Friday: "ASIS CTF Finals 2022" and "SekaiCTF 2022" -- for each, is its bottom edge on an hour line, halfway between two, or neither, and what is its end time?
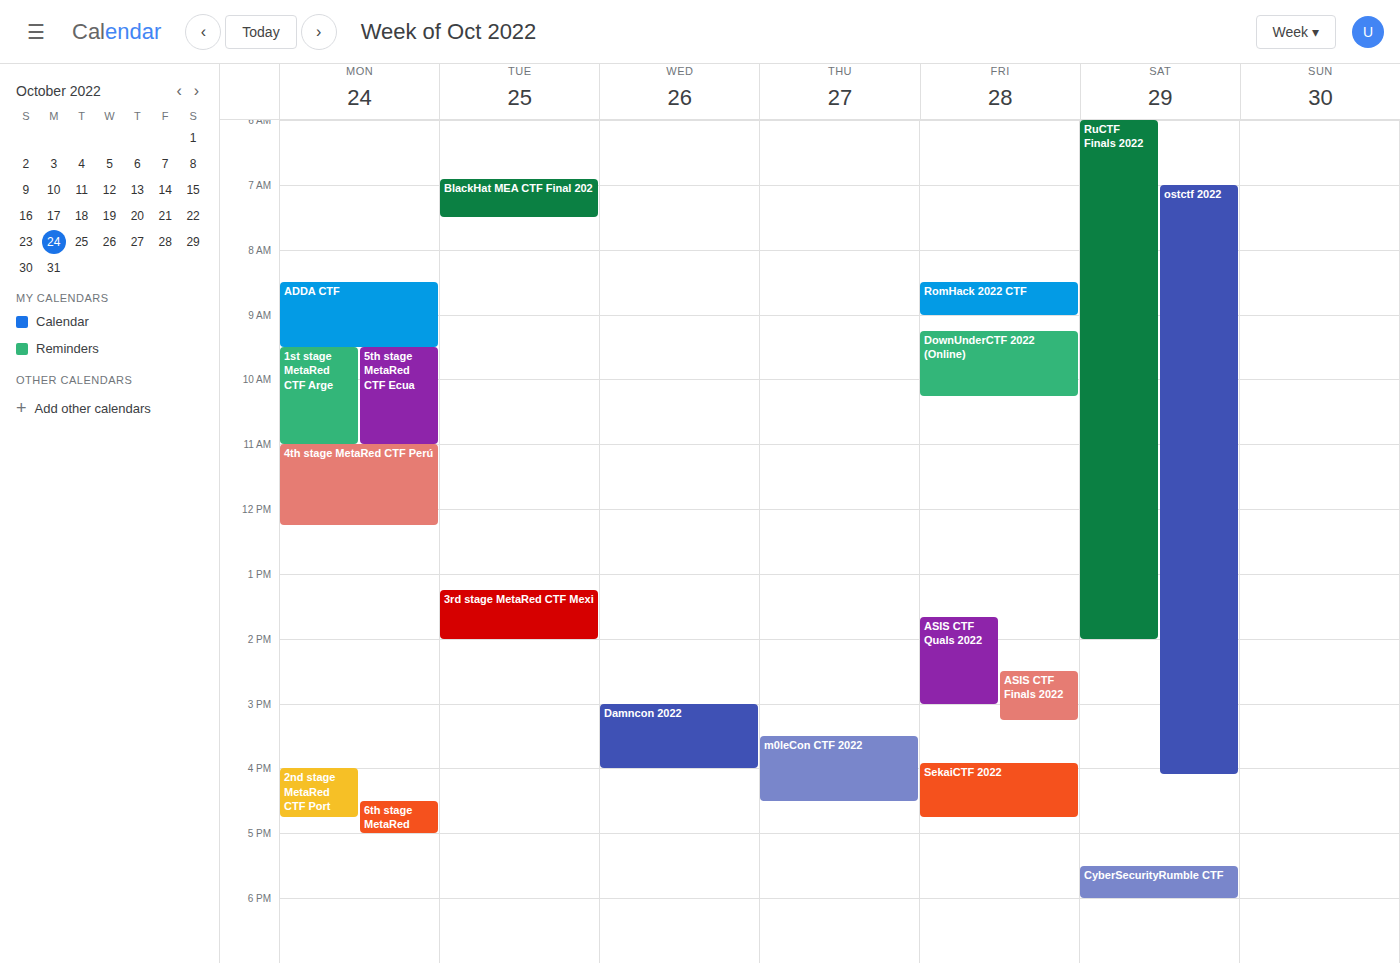
"ASIS CTF Finals 2022": 3:15 PM, neither: a quarter of the way from the 3 PM line to the 4 PM line. "SekaiCTF 2022": 4:45 PM, neither: three quarters of the way from the 4 PM line to the 5 PM line.